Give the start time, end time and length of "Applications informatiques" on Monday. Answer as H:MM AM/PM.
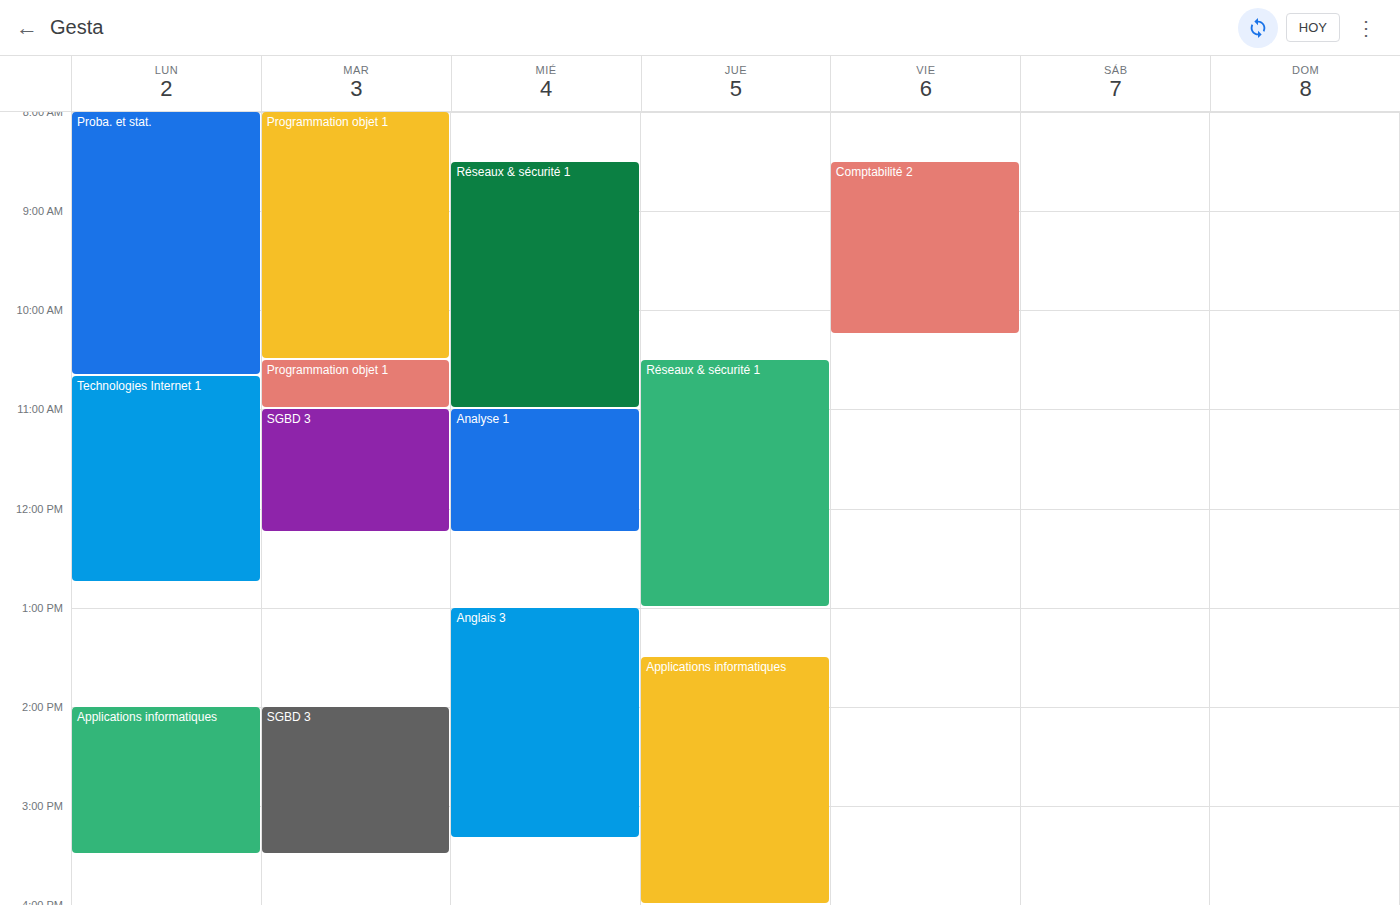
2:00 PM to 3:30 PM, 1 hour 30 minutes